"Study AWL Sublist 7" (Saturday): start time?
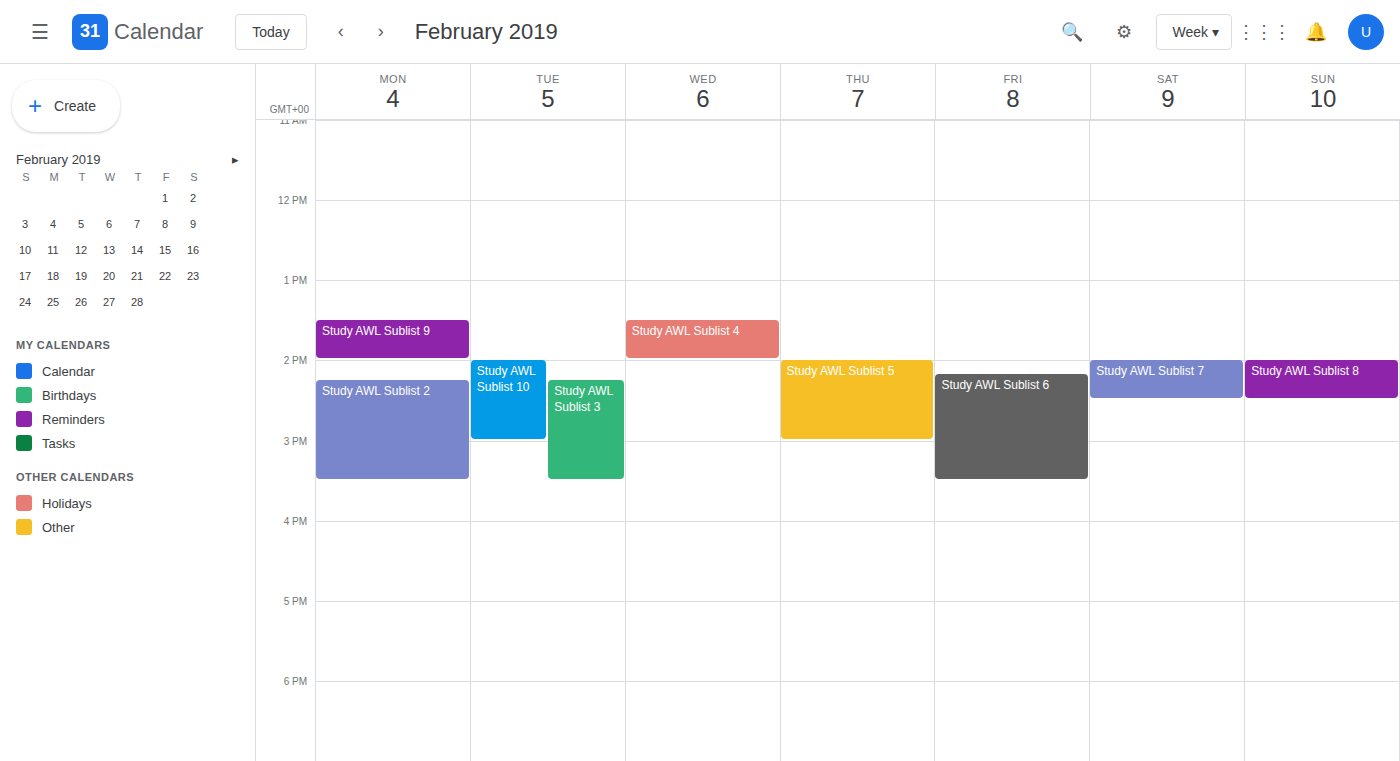
2:00 PM